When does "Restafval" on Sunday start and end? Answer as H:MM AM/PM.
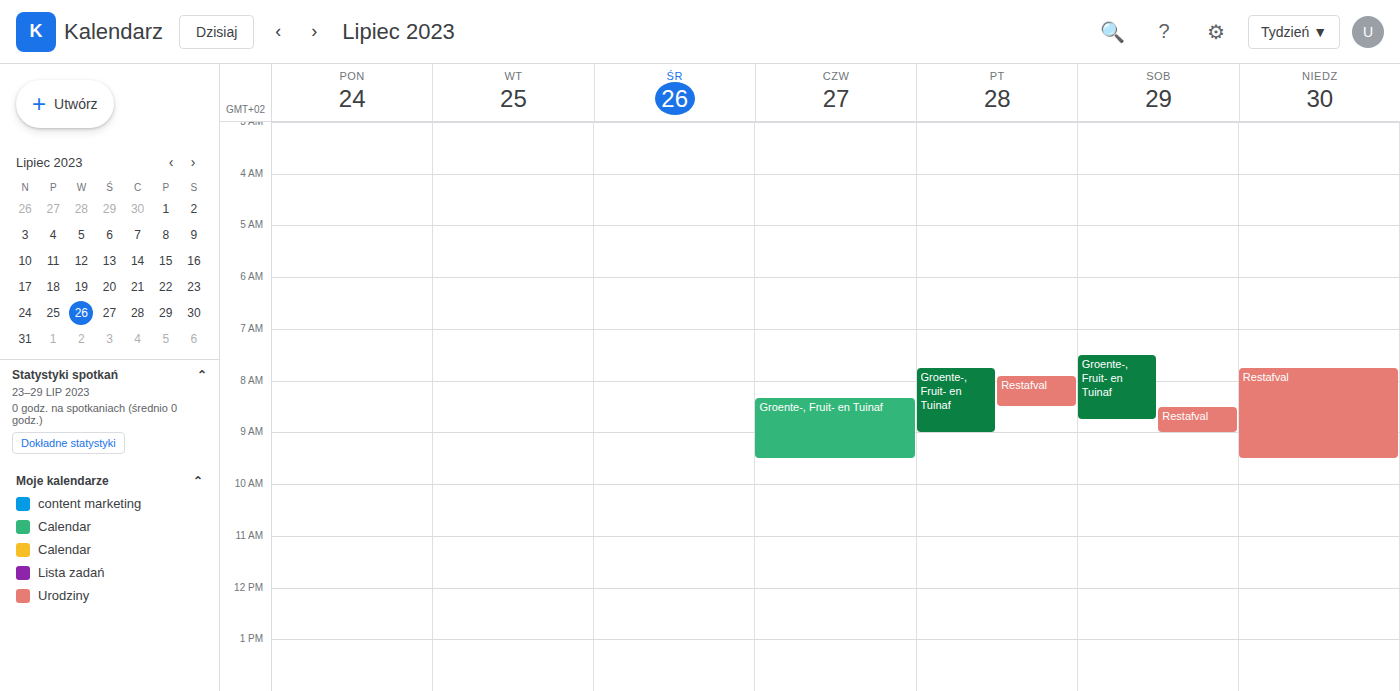
7:45 AM to 9:30 AM